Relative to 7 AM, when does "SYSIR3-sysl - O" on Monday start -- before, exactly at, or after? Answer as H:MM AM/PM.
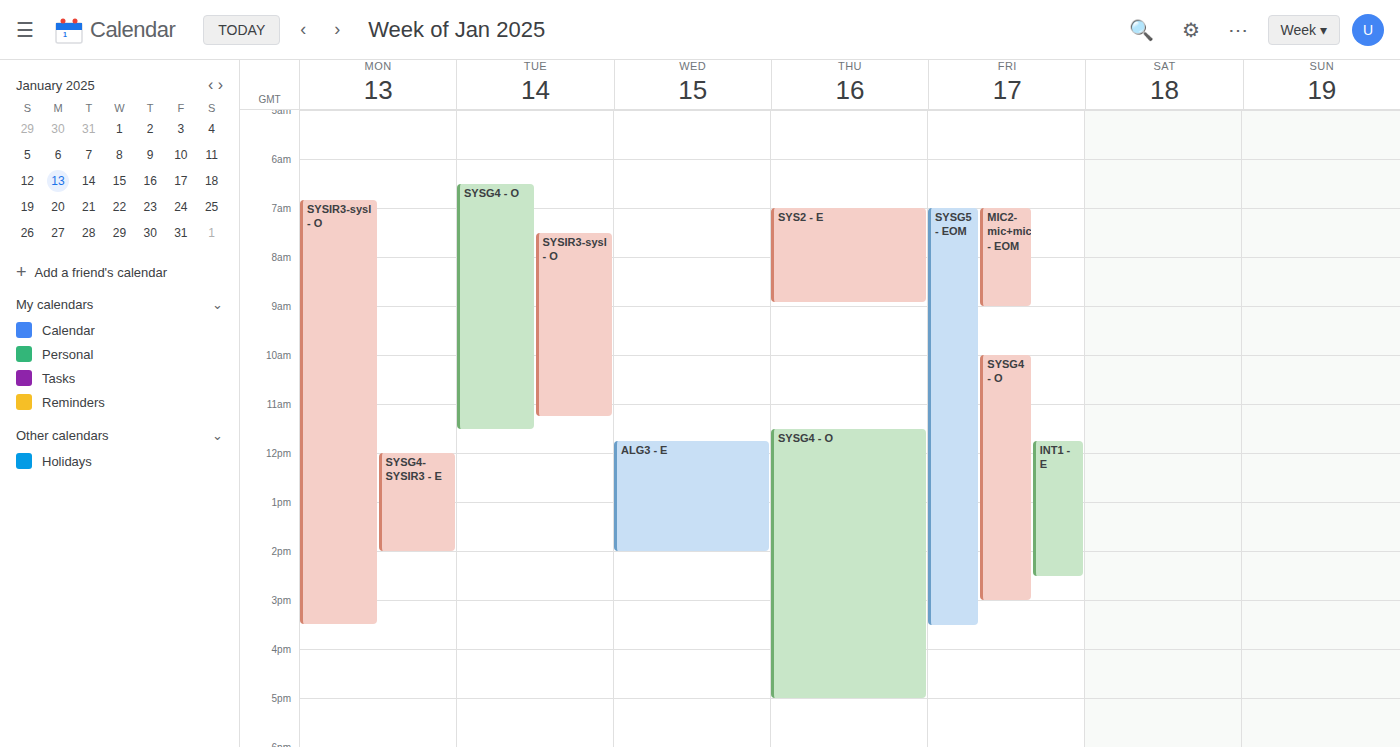
6:50 AM -- before 7 AM, 10 minutes above the 7 AM line.